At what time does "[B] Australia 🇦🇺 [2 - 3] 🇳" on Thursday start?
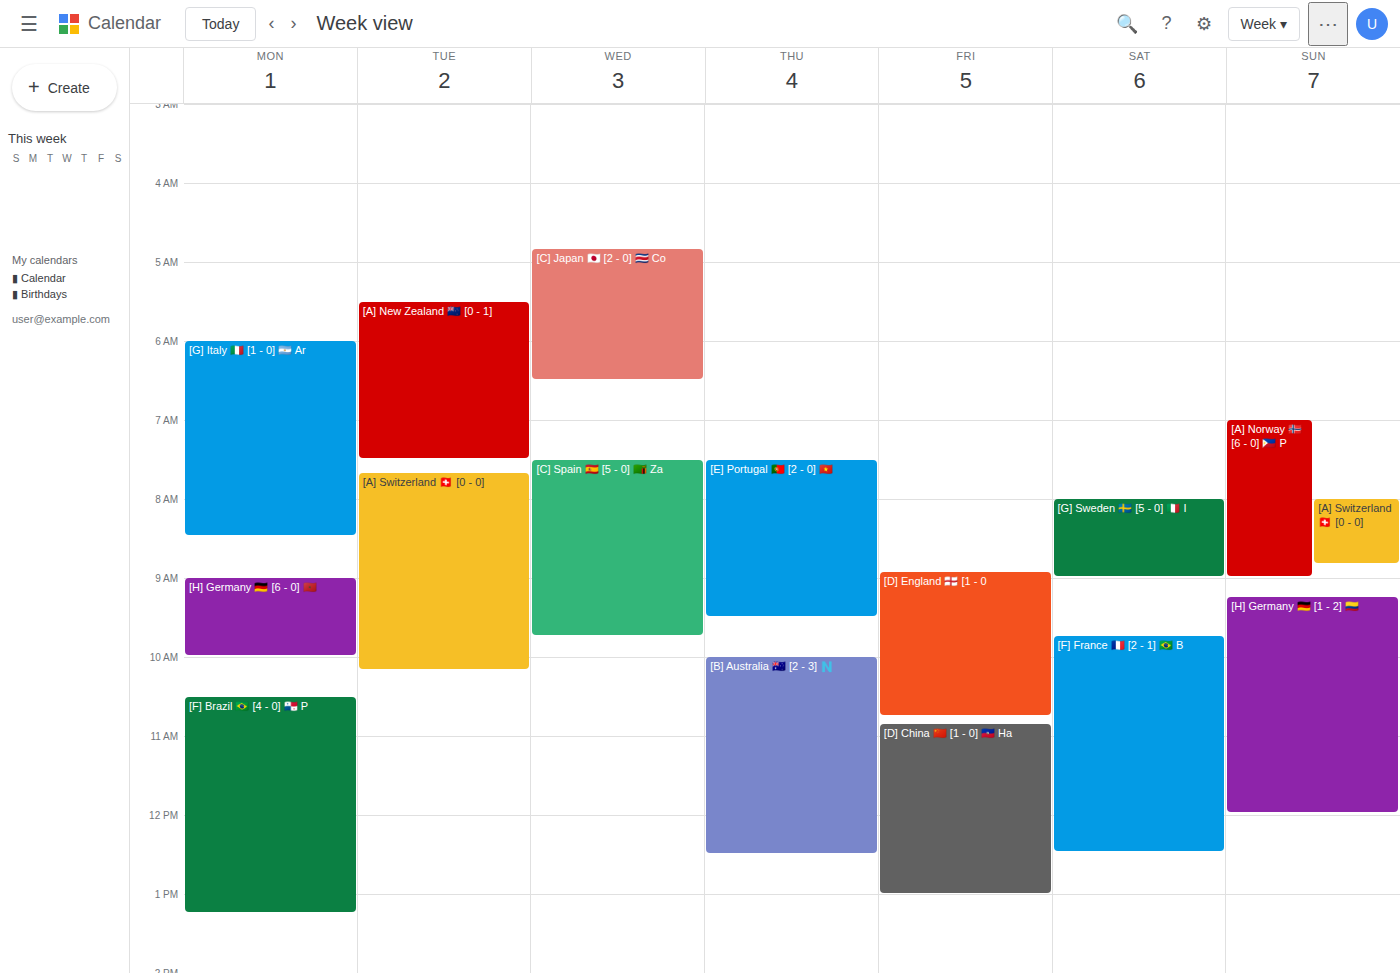
10:00 AM